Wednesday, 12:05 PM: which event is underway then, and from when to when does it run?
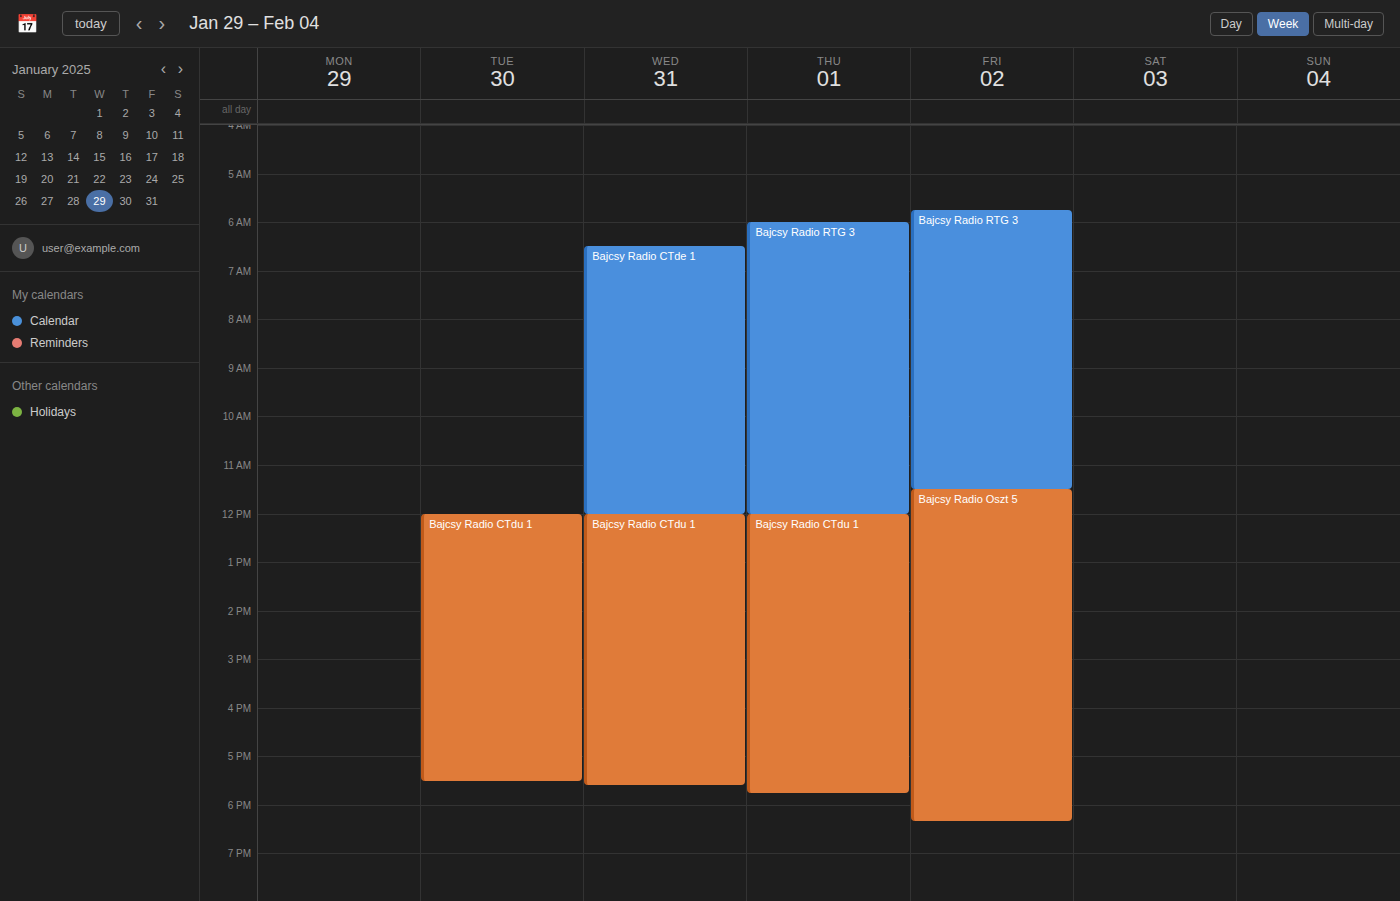
"Bajcsy Radio CTdu 1", 12:00 PM to 5:35 PM